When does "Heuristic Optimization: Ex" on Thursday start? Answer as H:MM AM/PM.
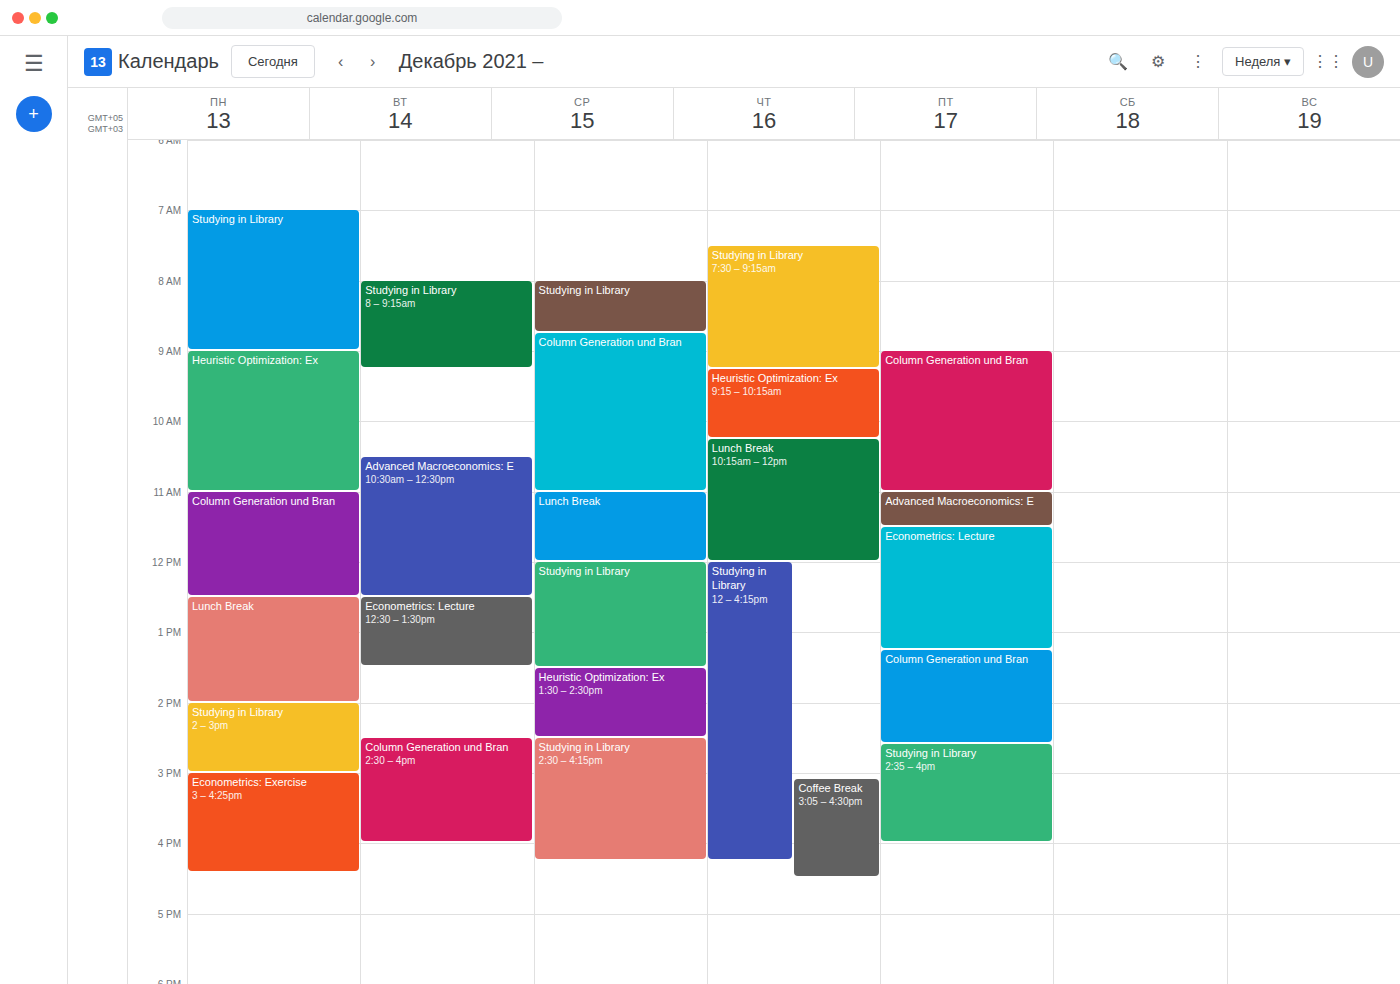
9:15 AM